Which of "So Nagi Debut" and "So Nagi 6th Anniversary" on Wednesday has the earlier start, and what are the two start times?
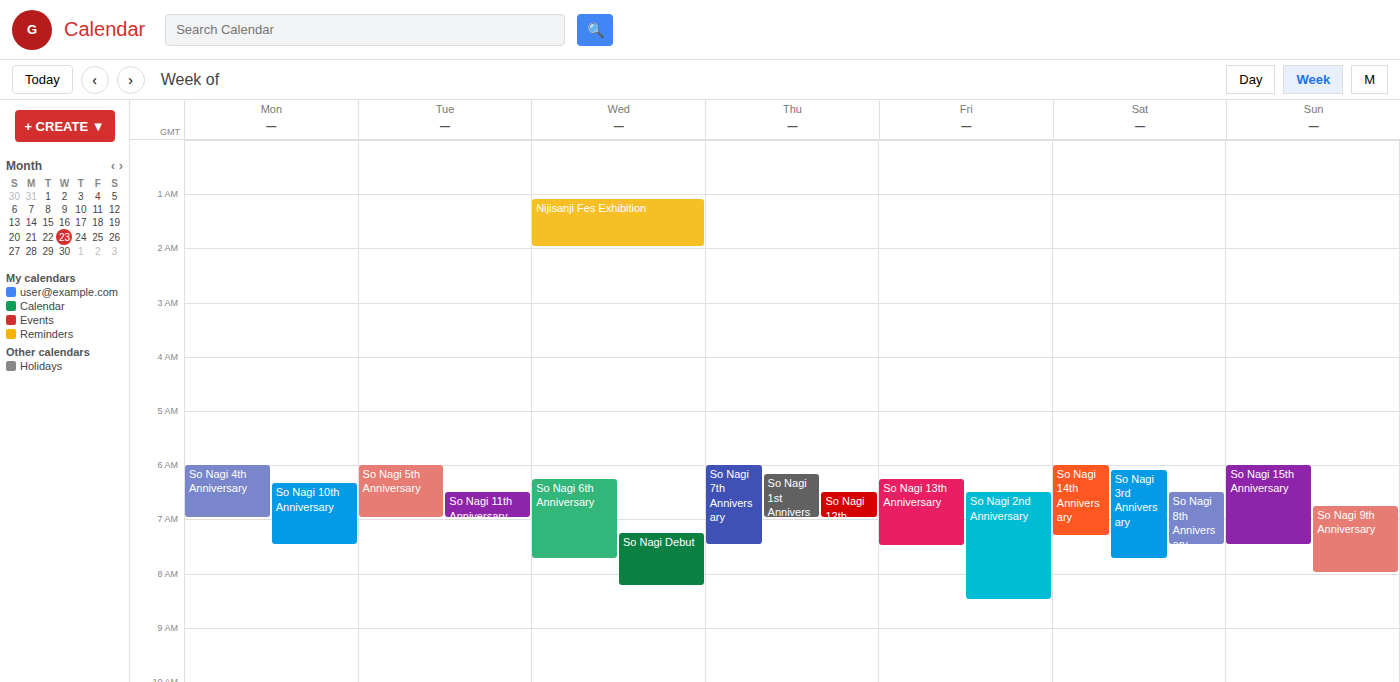
"So Nagi 6th Anniversary" 6:15 AM; "So Nagi Debut" 7:15 AM.